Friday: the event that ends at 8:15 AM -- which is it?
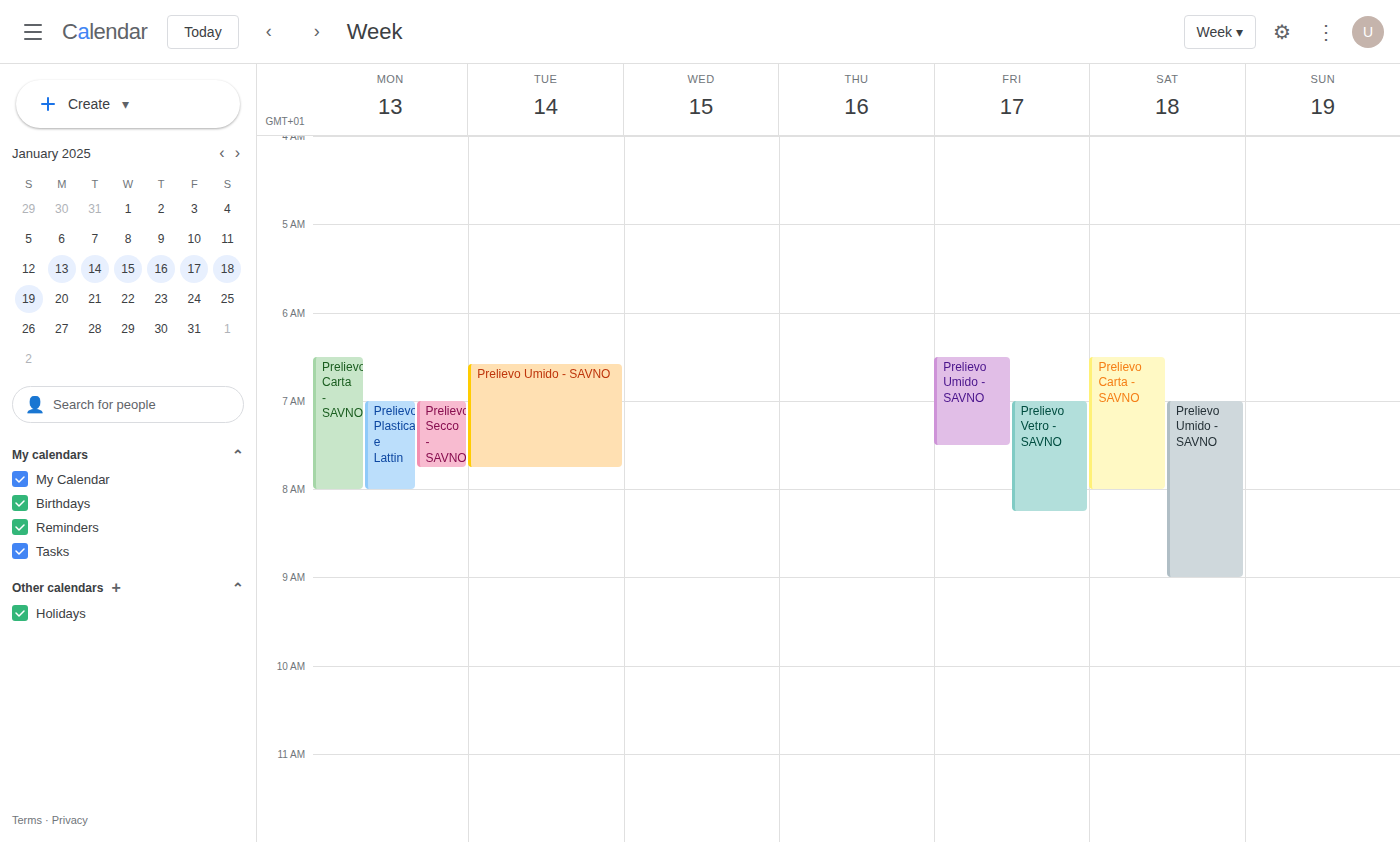
"Prelievo Vetro - SAVNO"